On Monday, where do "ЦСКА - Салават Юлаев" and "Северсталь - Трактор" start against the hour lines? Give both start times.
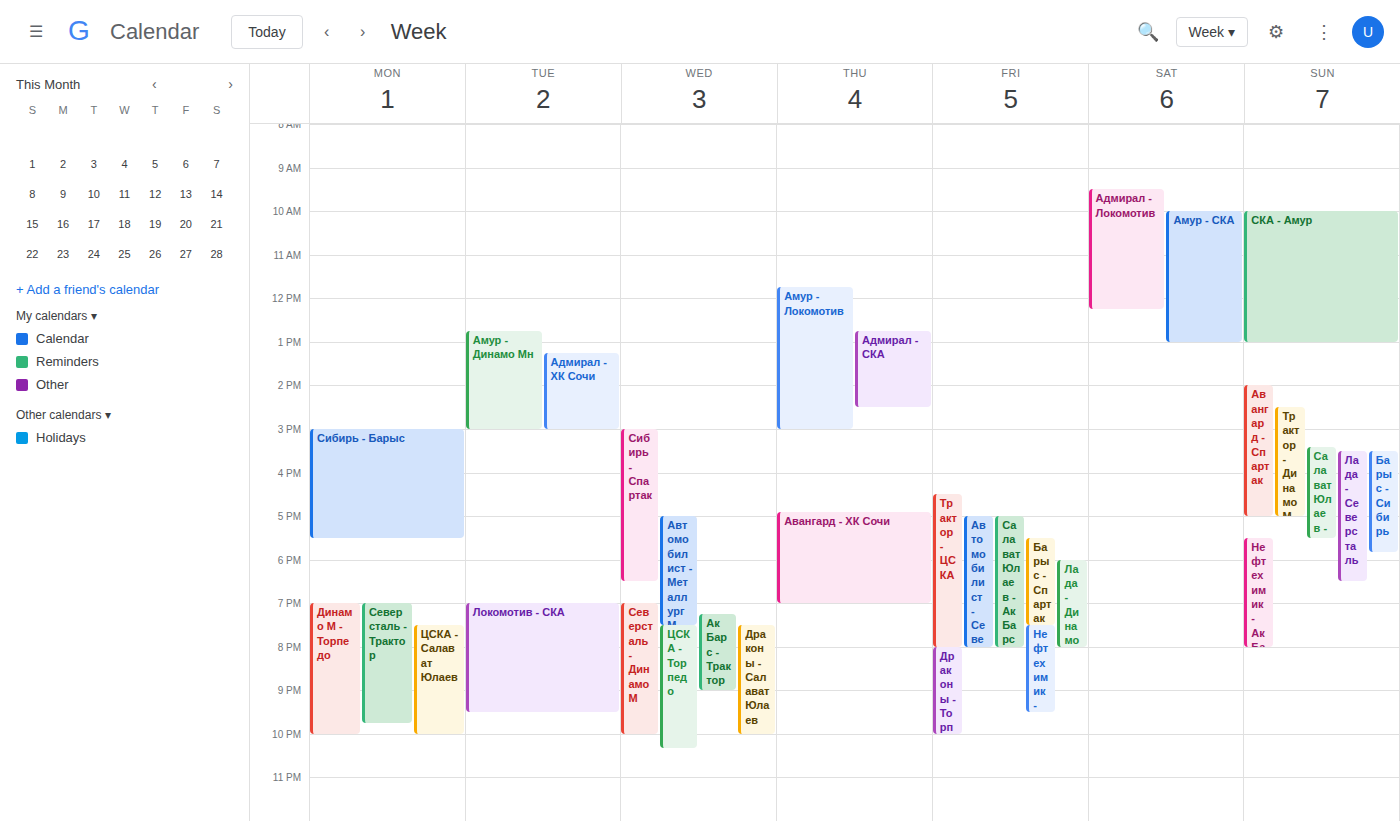
"ЦСКА - Салават Юлаев": 7:30 PM, halfway between the 7 PM and 8 PM lines. "Северсталь - Трактор": 7:00 PM, exactly on the 7 PM line.